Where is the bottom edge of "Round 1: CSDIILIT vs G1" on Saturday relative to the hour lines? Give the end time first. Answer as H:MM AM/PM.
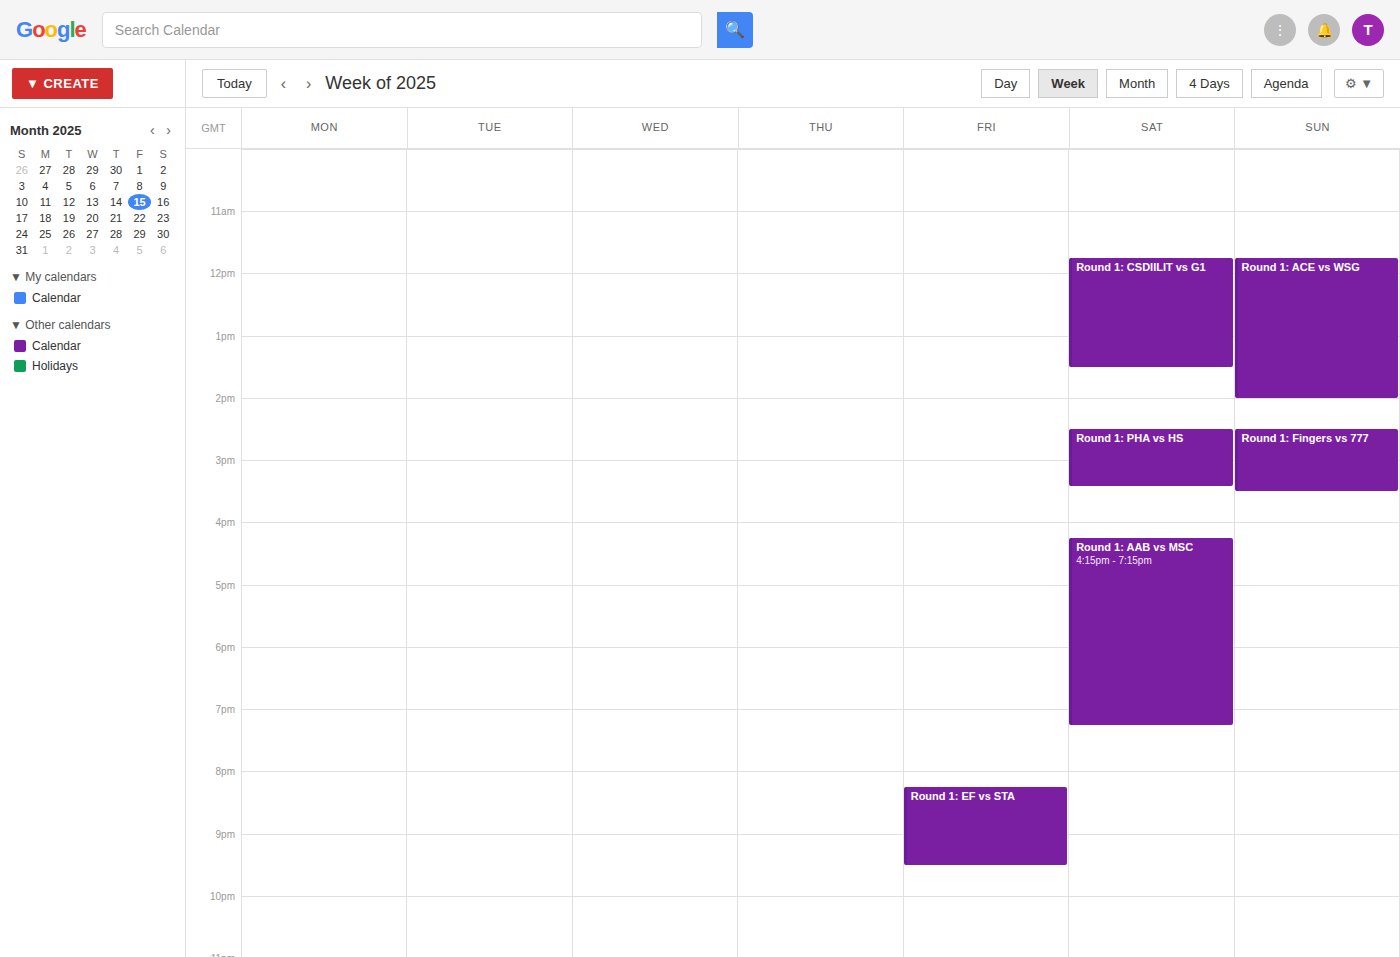
1:30 PM -- halfway between the 1 PM and 2 PM lines.